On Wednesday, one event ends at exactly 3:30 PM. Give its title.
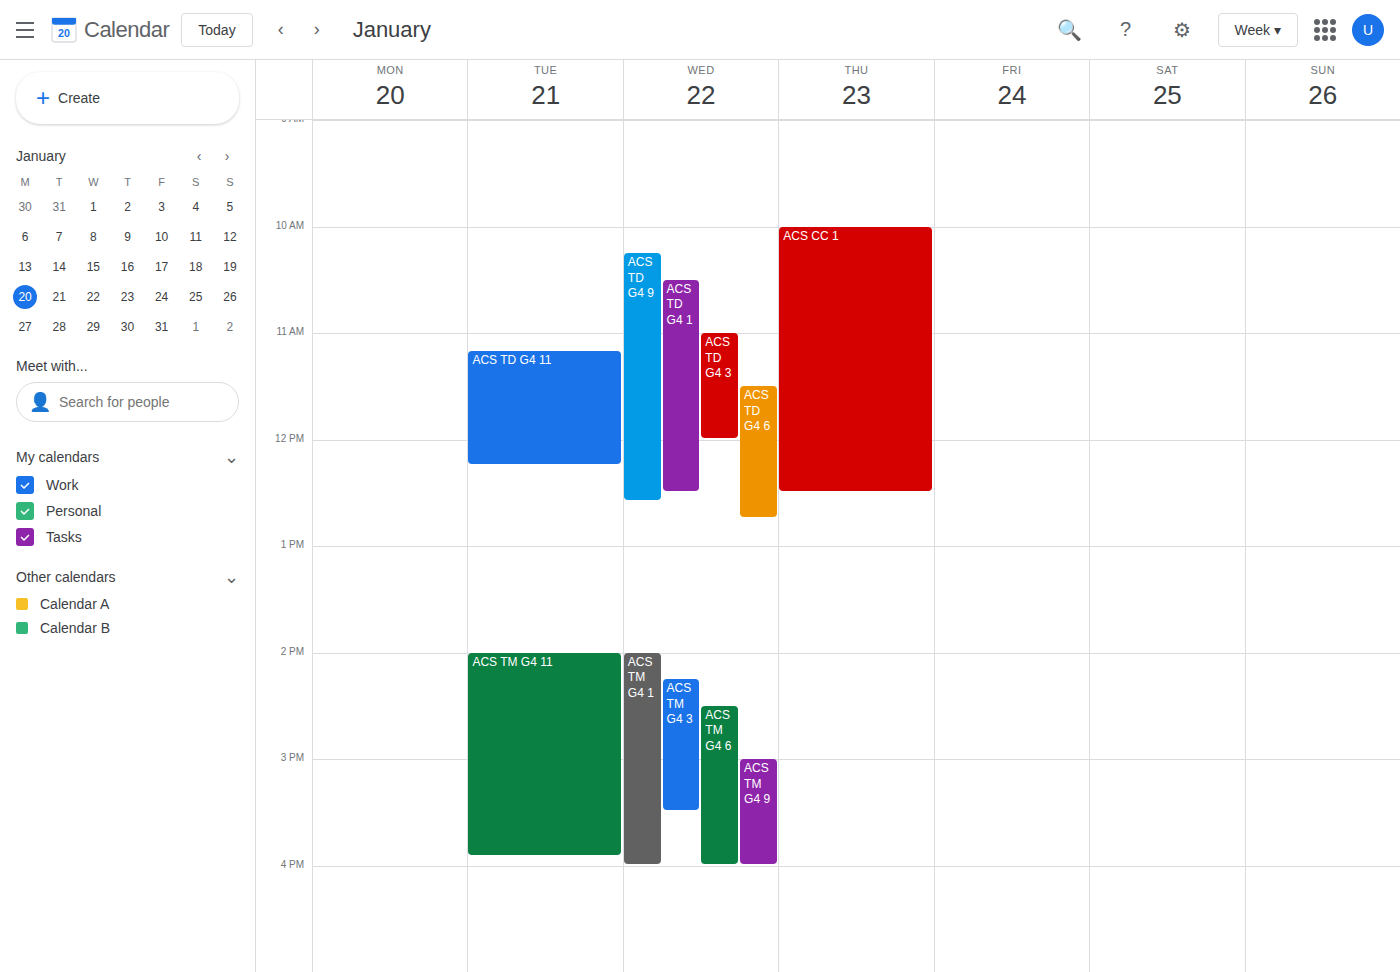
"ACS TM G4 3"